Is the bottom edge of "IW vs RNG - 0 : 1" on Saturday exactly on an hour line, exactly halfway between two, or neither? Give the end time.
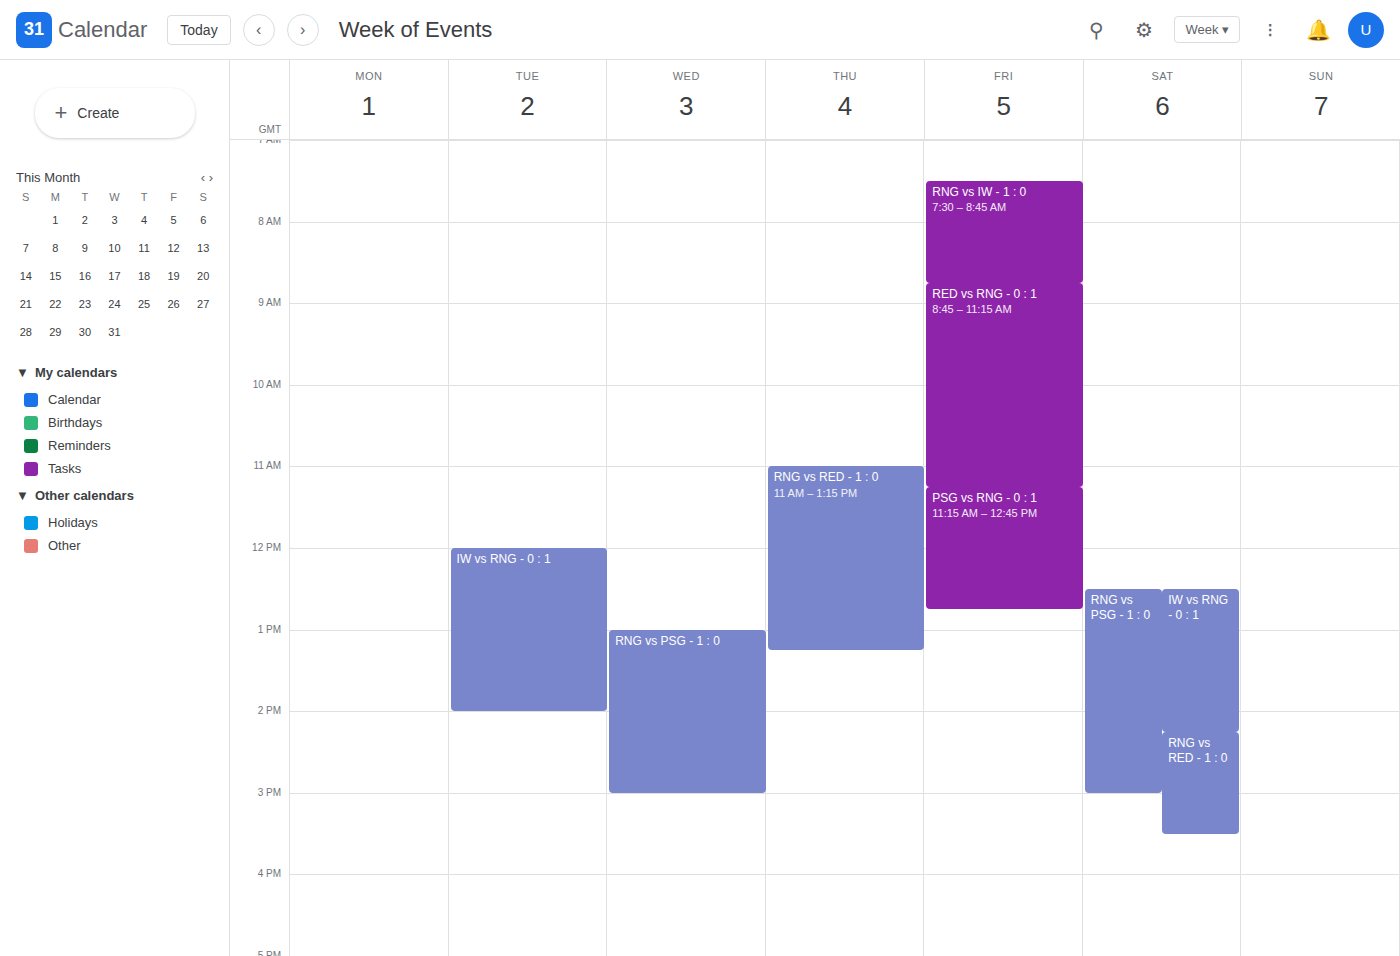
2:15 PM -- neither: a quarter of the way from the 2 PM line to the 3 PM line.